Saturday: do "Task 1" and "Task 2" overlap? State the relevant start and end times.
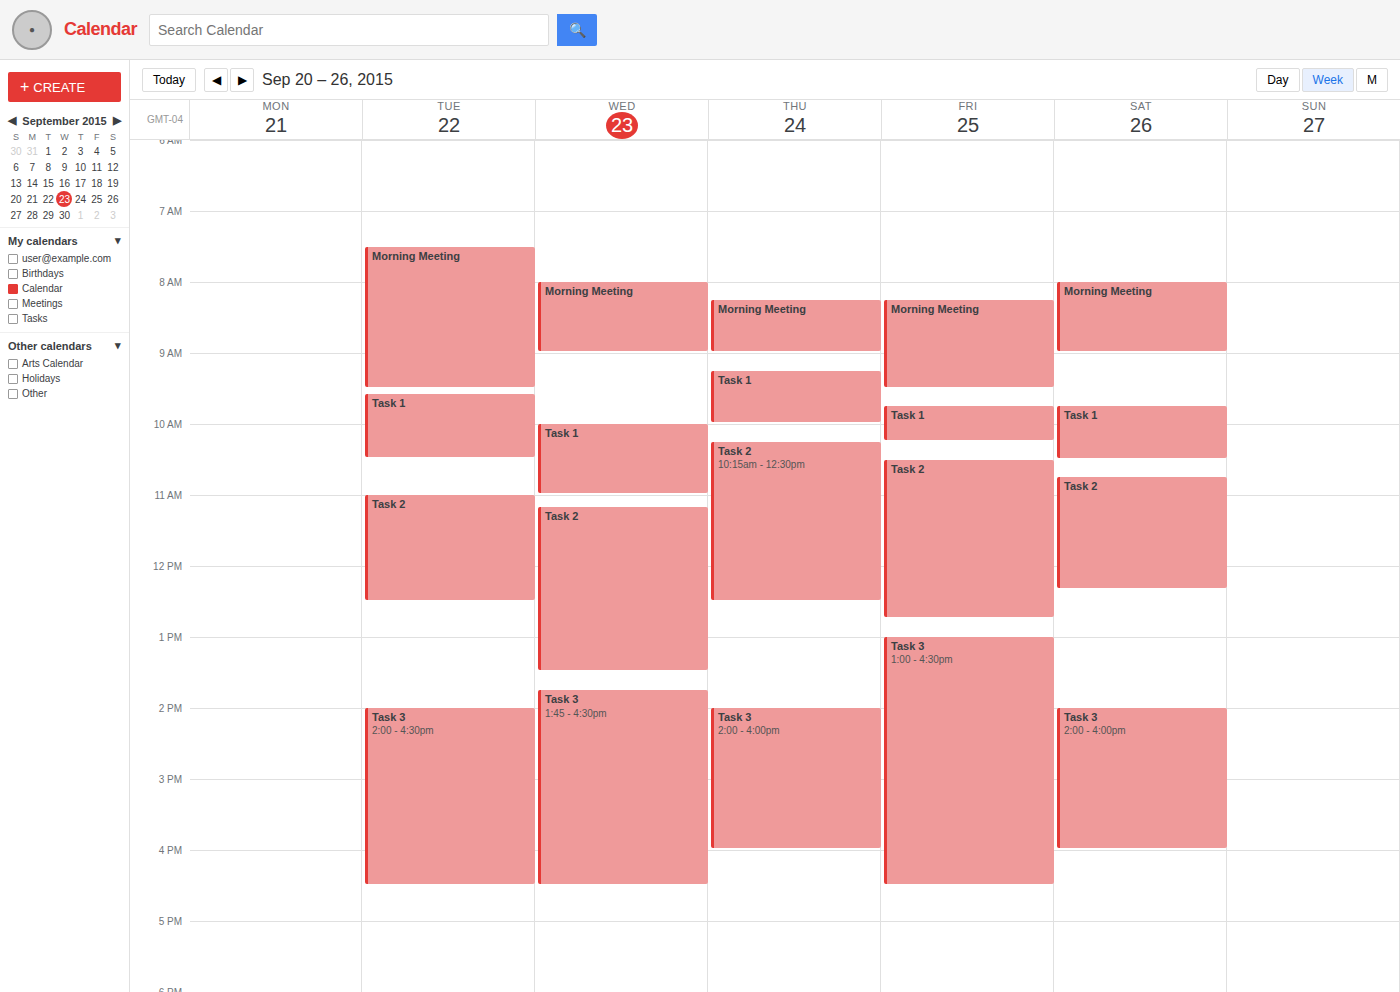
"Task 1" ends at 10:30 AM and "Task 2" starts at 10:45 AM -- no overlap.